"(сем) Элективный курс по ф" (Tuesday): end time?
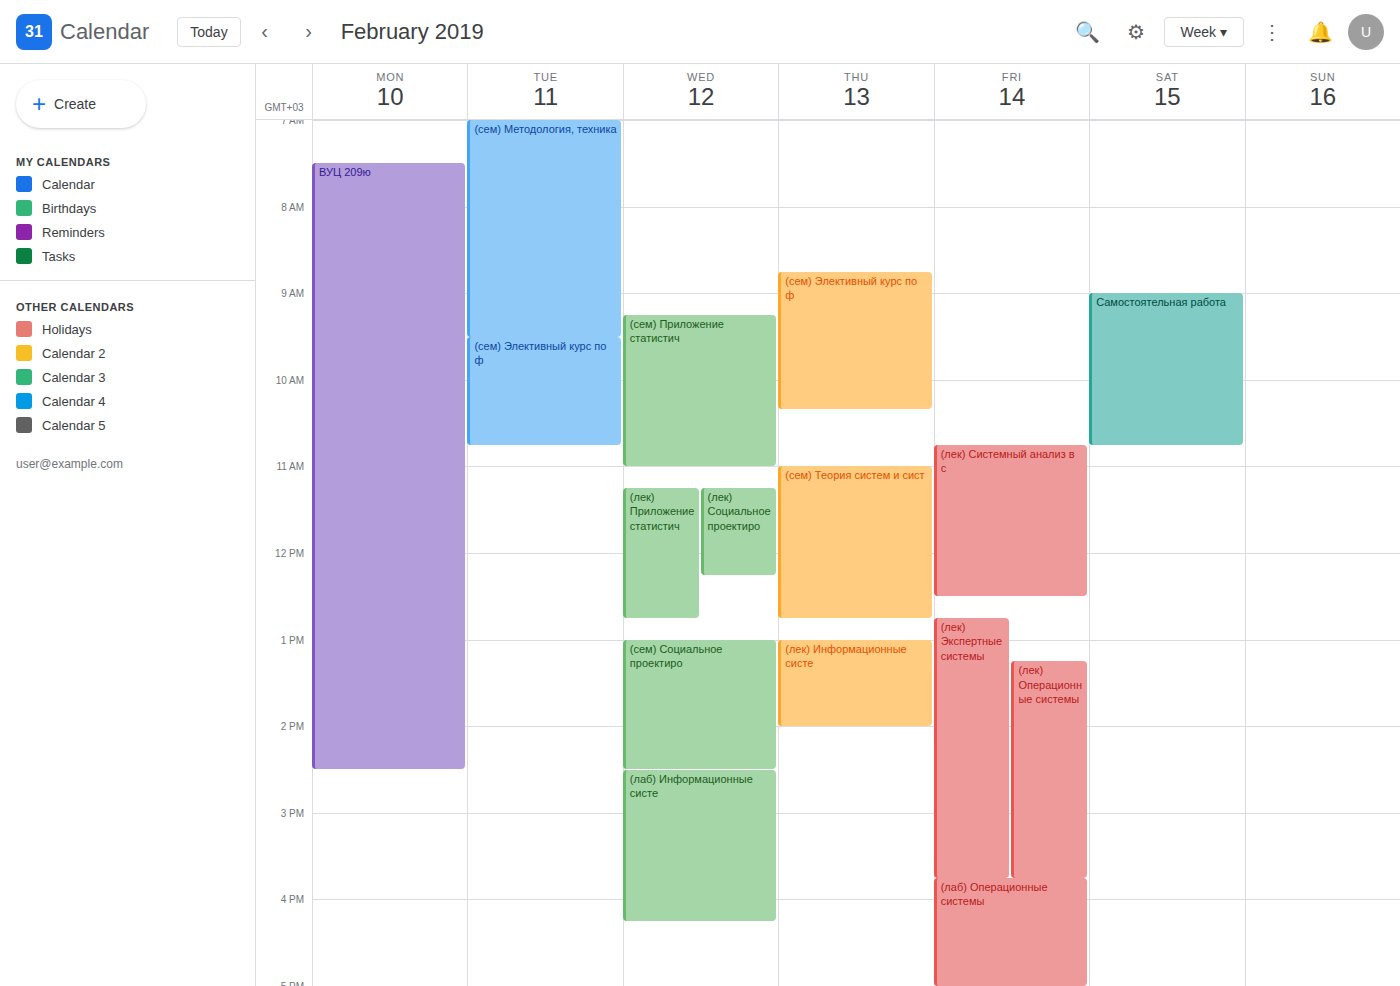
10:45 AM